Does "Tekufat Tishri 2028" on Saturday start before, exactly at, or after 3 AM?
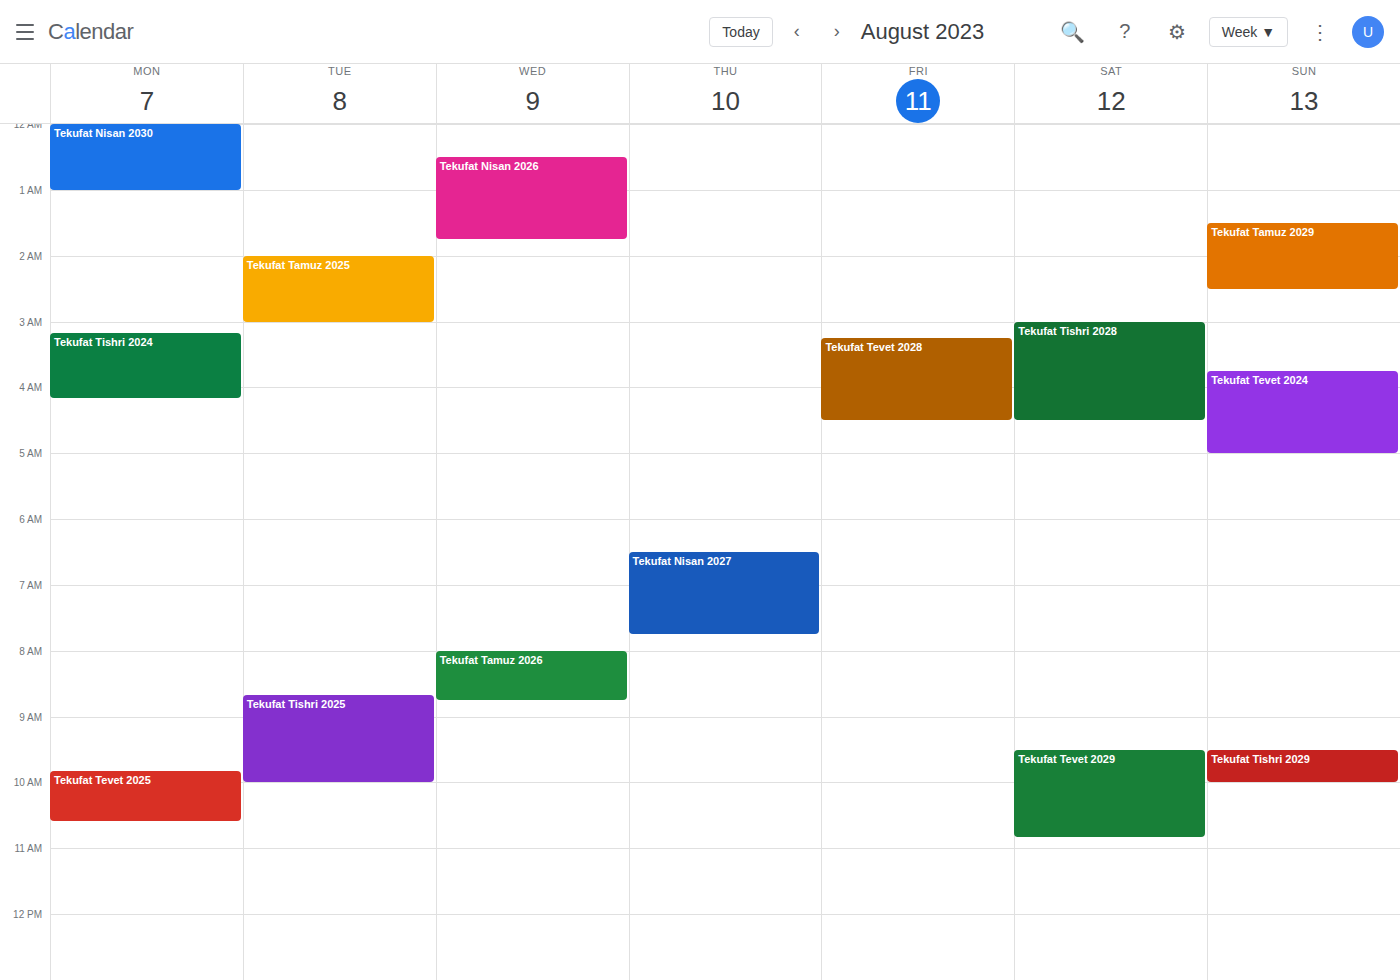
3:00 AM -- exactly at 3 AM, on the 3 AM line.